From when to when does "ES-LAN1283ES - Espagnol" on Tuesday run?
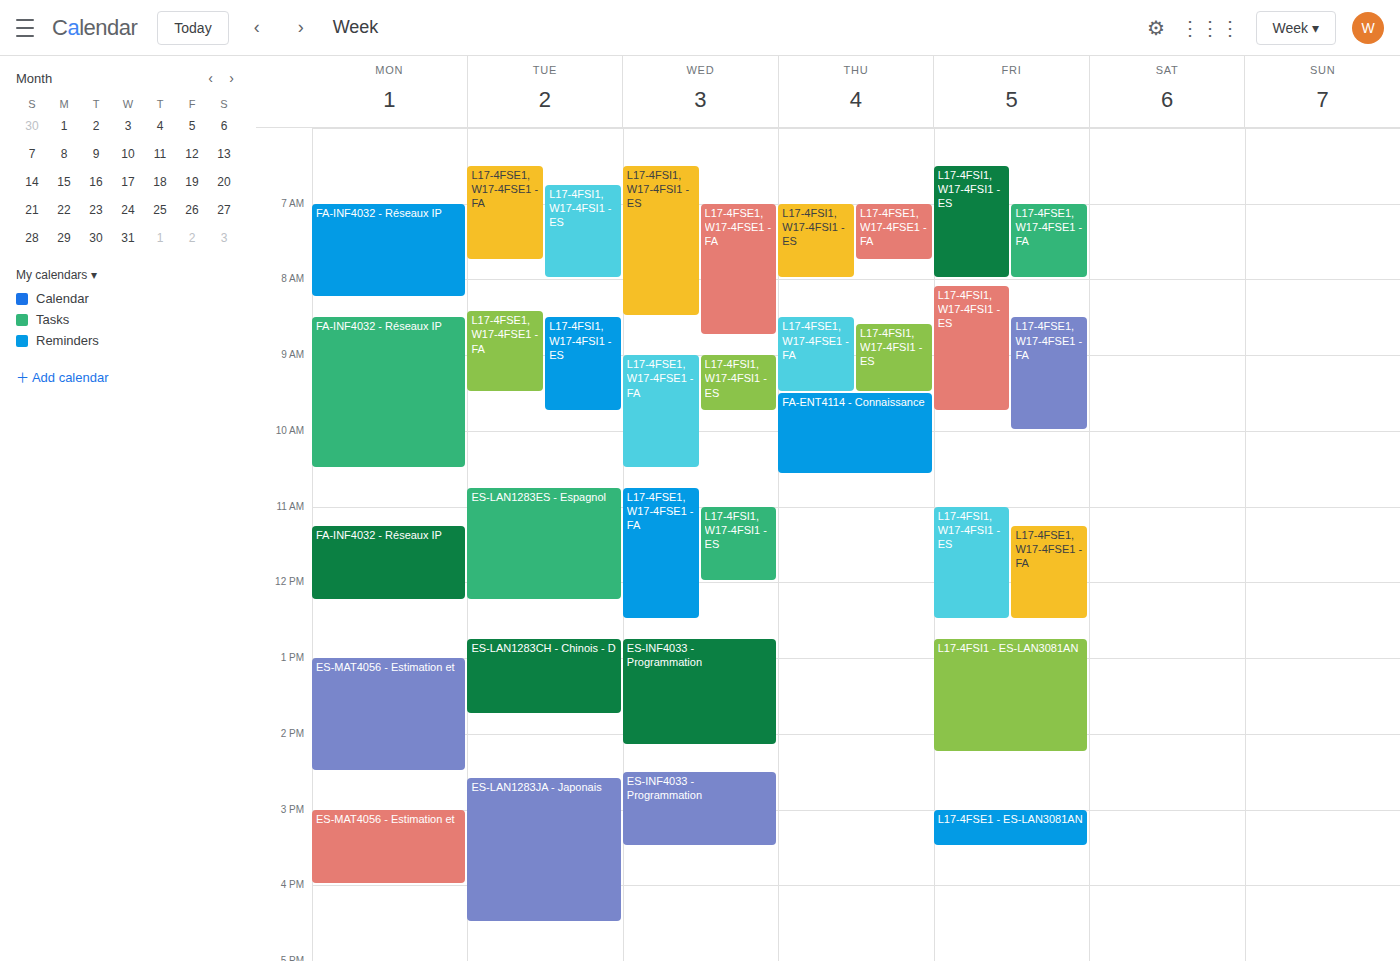
10:45 to 12:15